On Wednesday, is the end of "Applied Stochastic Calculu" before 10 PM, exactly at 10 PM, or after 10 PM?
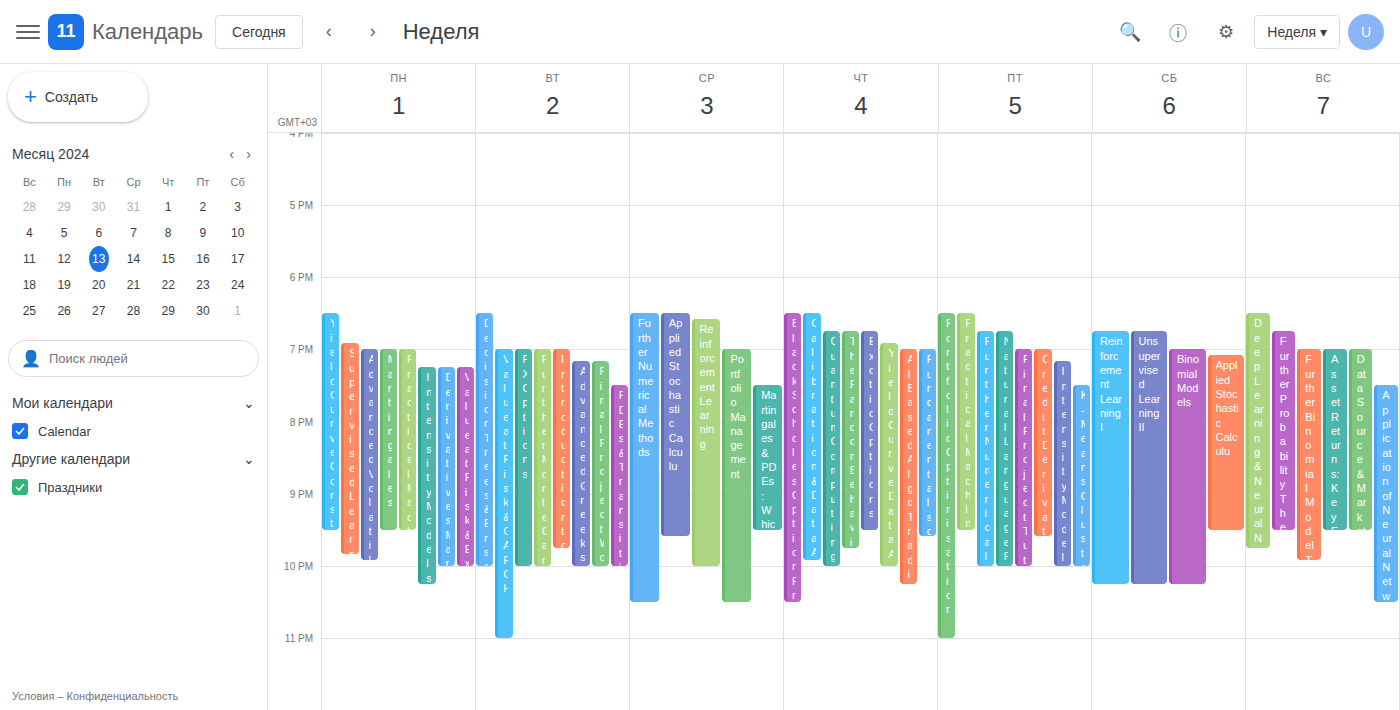
9:35 PM -- before 10 PM, 25 minutes above the 10 PM line.